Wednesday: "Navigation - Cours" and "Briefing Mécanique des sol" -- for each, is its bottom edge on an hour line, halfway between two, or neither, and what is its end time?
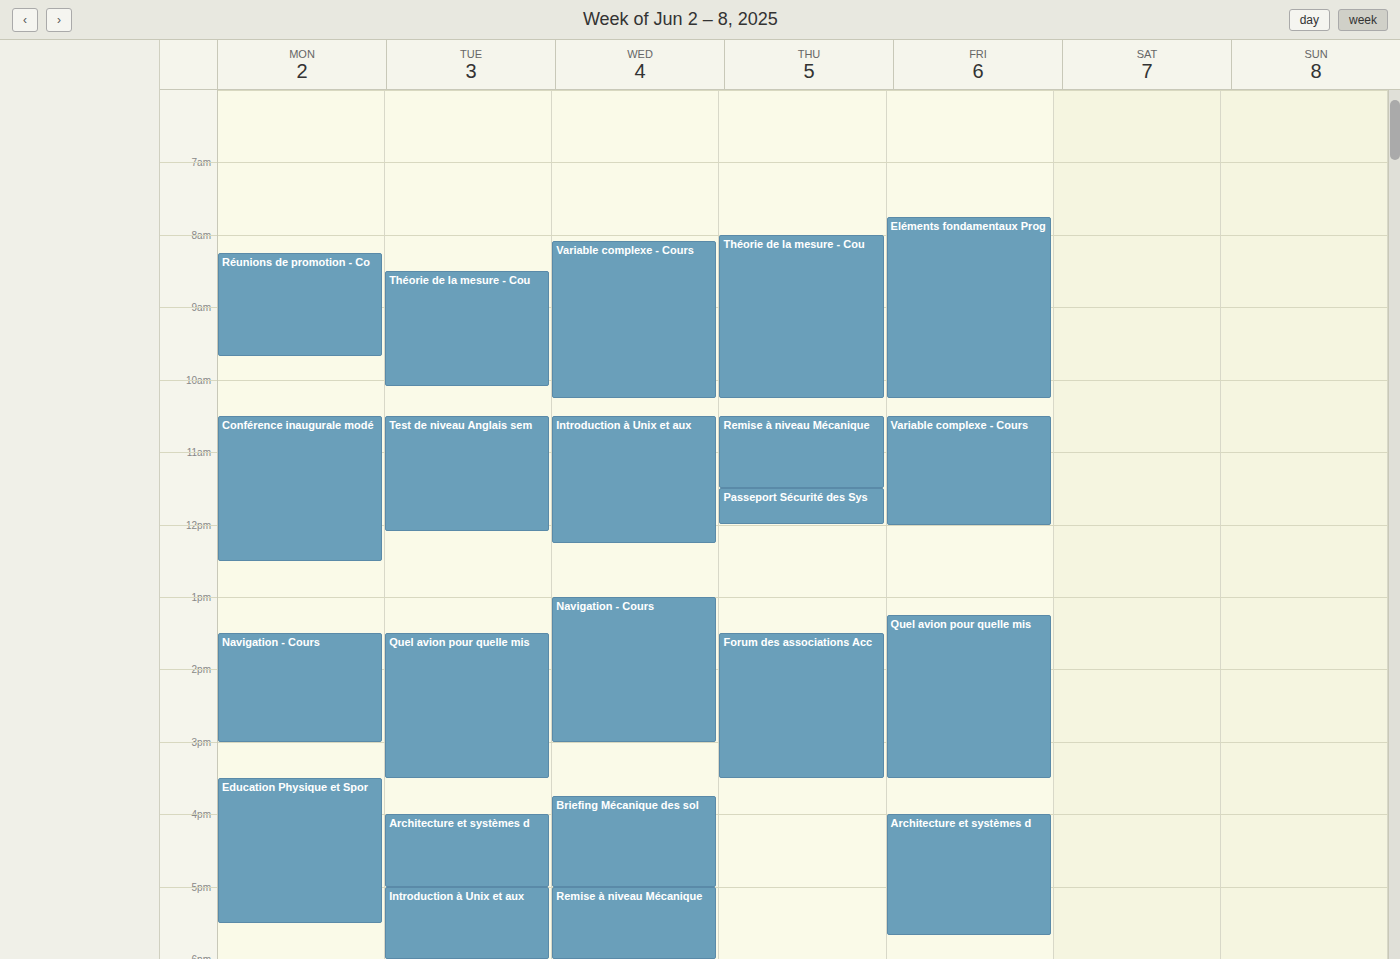
"Navigation - Cours": 3:00 PM, exactly on the 3 PM line. "Briefing Mécanique des sol": 5:00 PM, exactly on the 5 PM line.